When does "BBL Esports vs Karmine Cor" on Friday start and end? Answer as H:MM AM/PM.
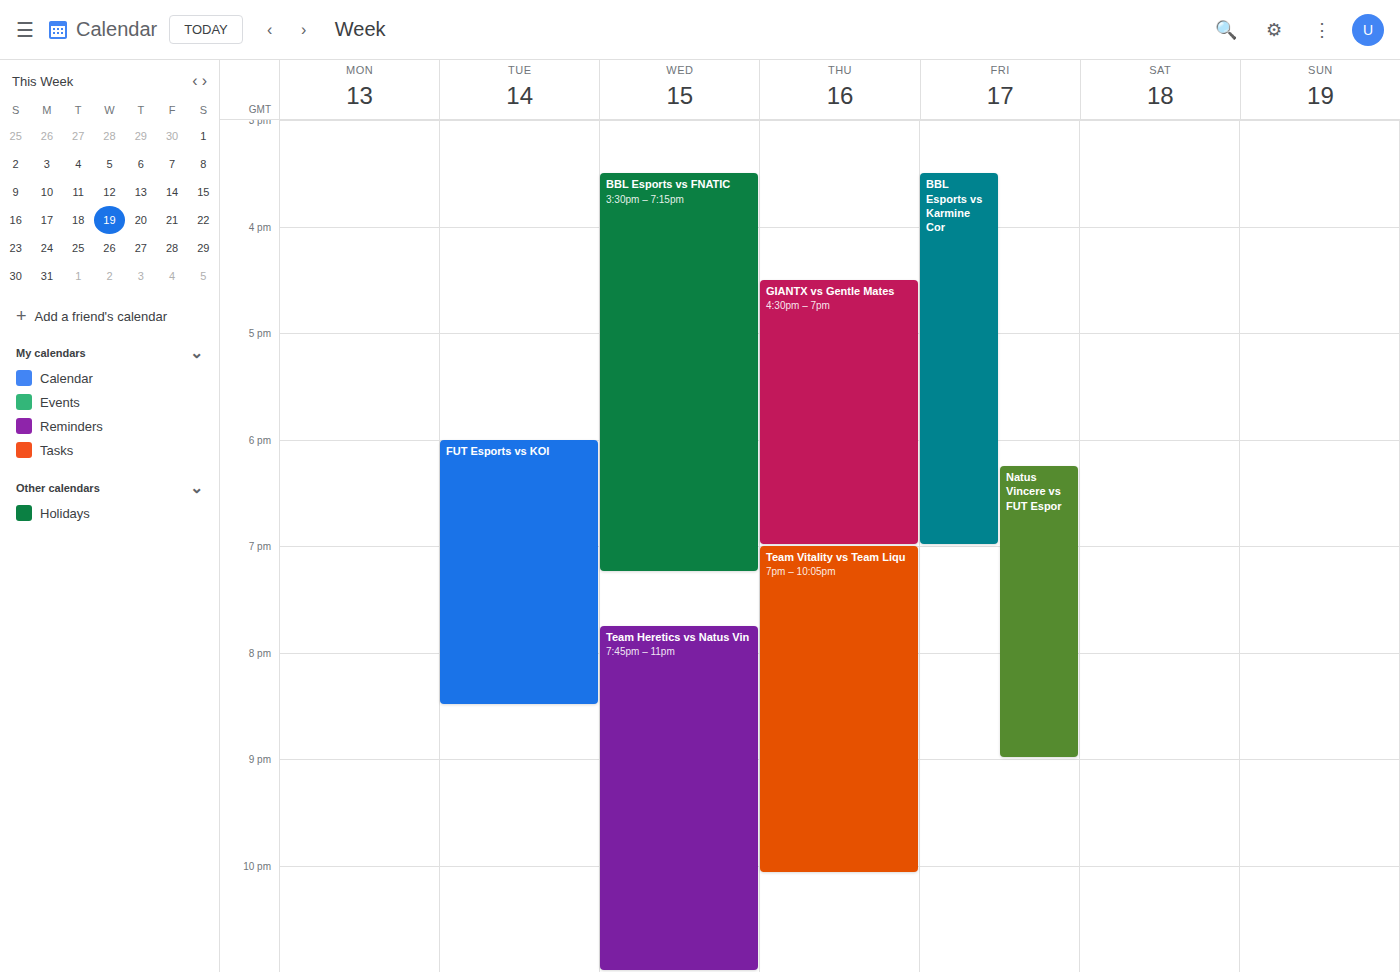
3:30 PM to 7:00 PM